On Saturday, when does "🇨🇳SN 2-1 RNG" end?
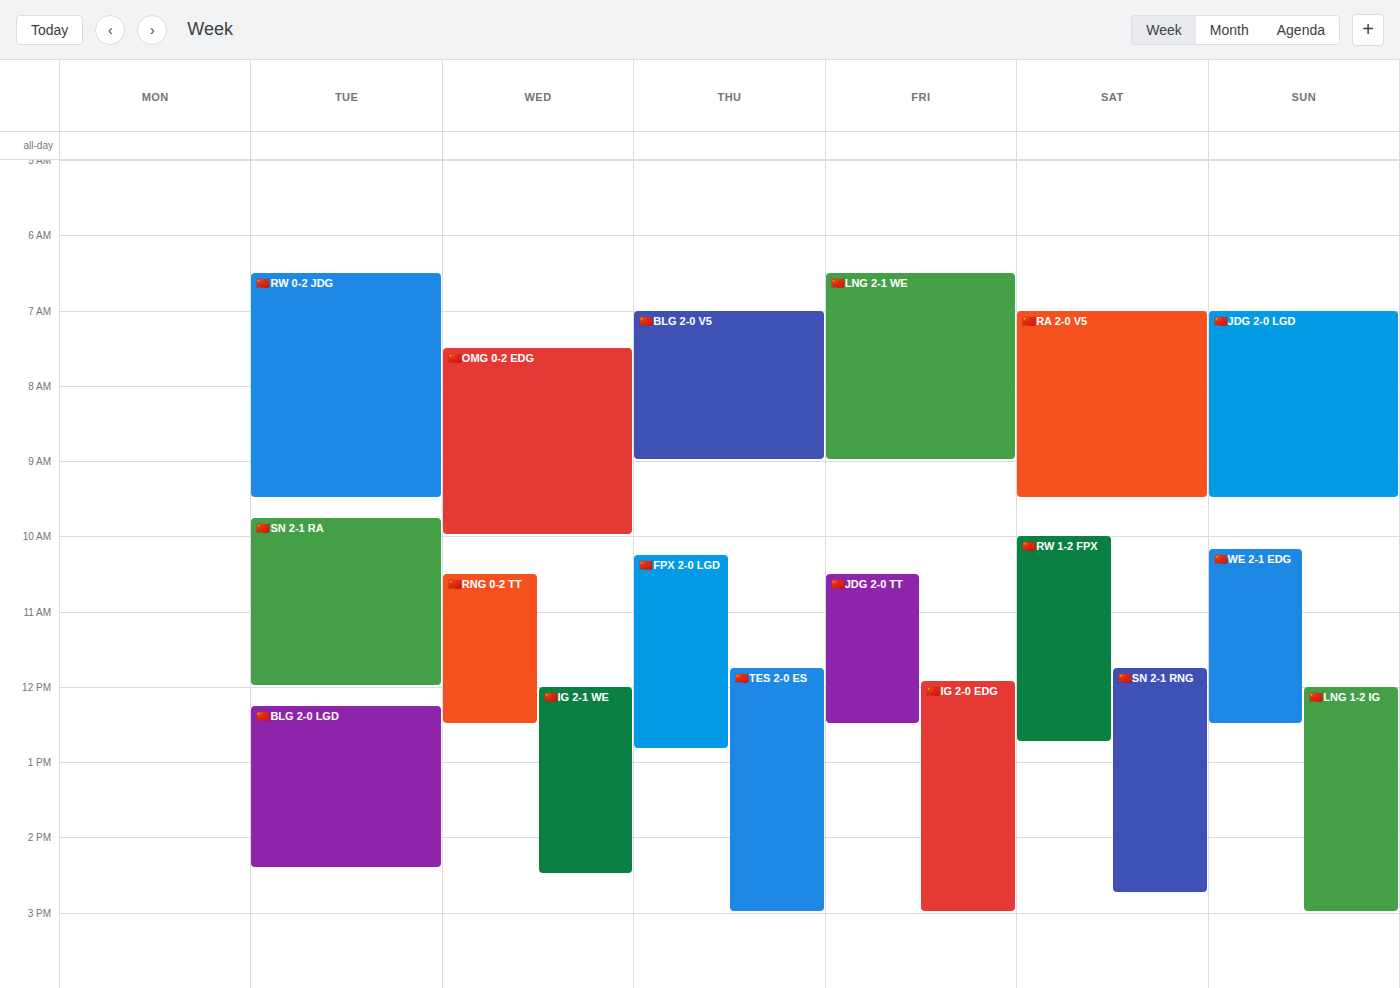
2:45 PM